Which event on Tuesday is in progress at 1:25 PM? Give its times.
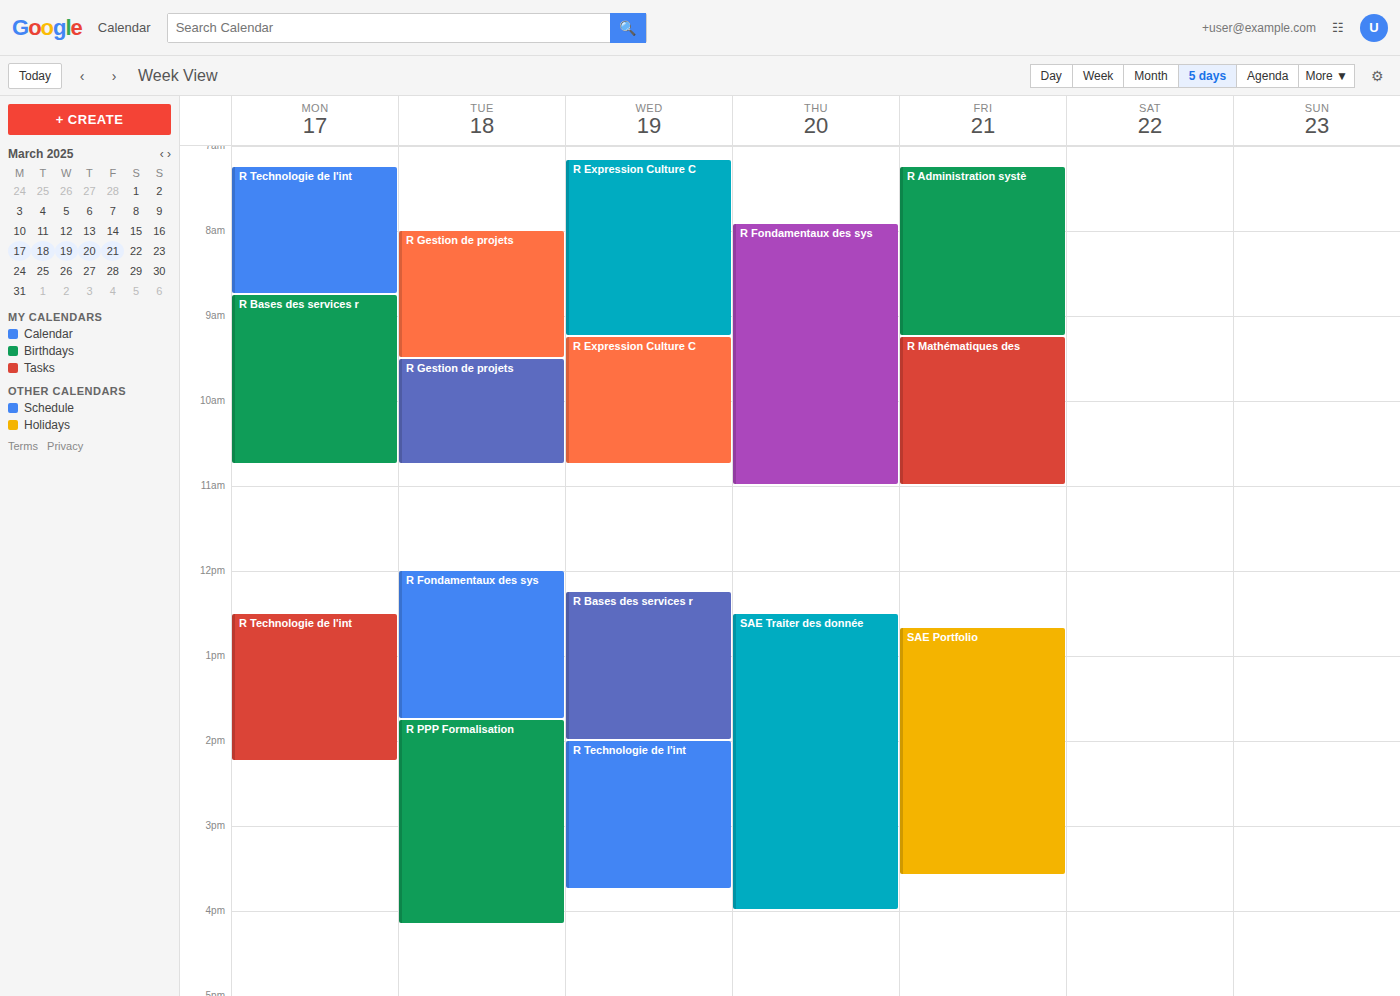
"R Fondamentaux des sys", 12:00 PM to 1:45 PM